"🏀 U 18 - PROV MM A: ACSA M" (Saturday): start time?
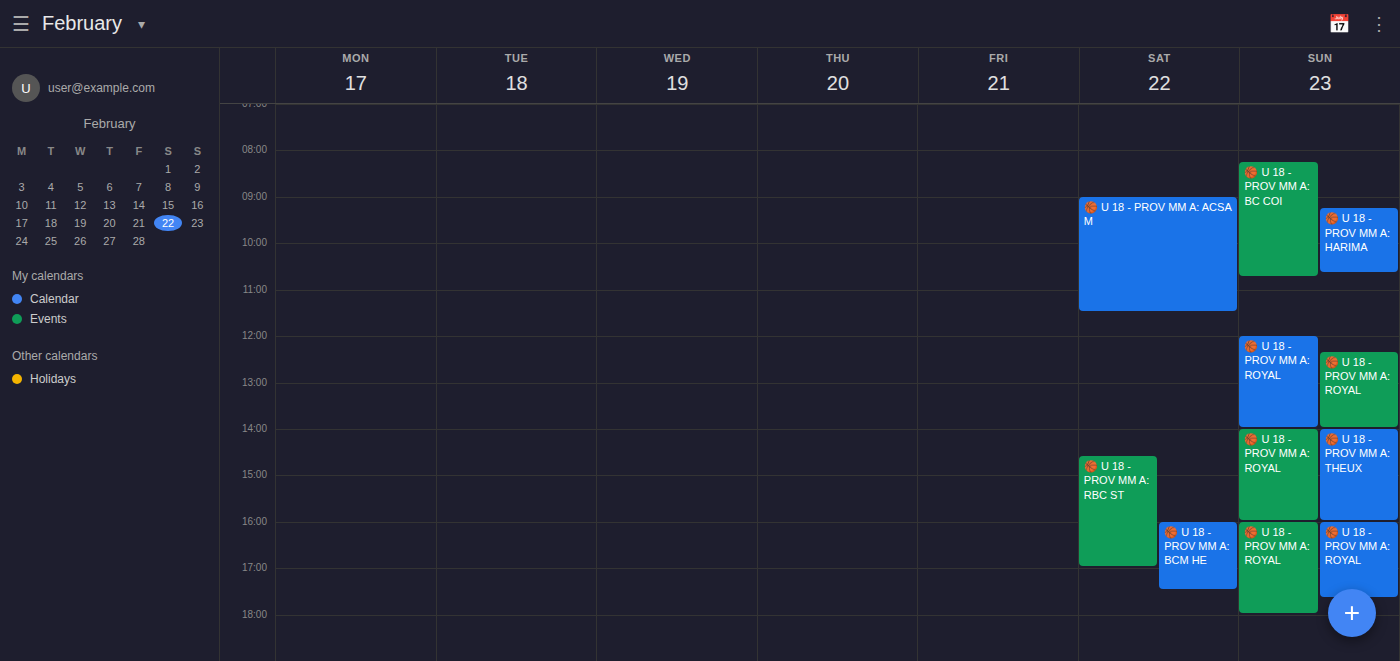
9:00 AM